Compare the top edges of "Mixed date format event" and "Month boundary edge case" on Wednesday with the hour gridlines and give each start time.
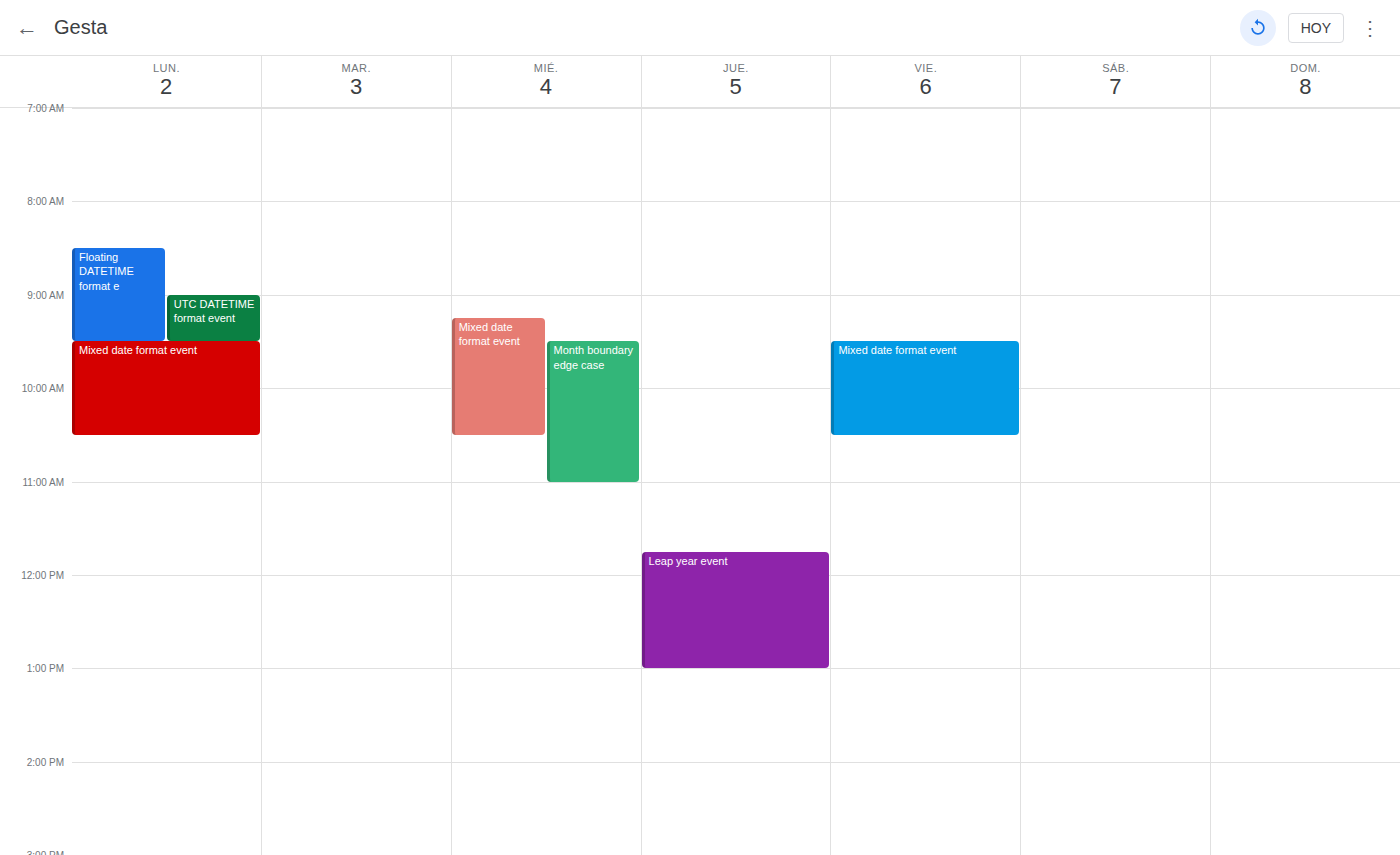
"Mixed date format event": 9:15 AM, neither: a quarter of the way from the 9 AM line to the 10 AM line. "Month boundary edge case": 9:30 AM, halfway between the 9 AM and 10 AM lines.